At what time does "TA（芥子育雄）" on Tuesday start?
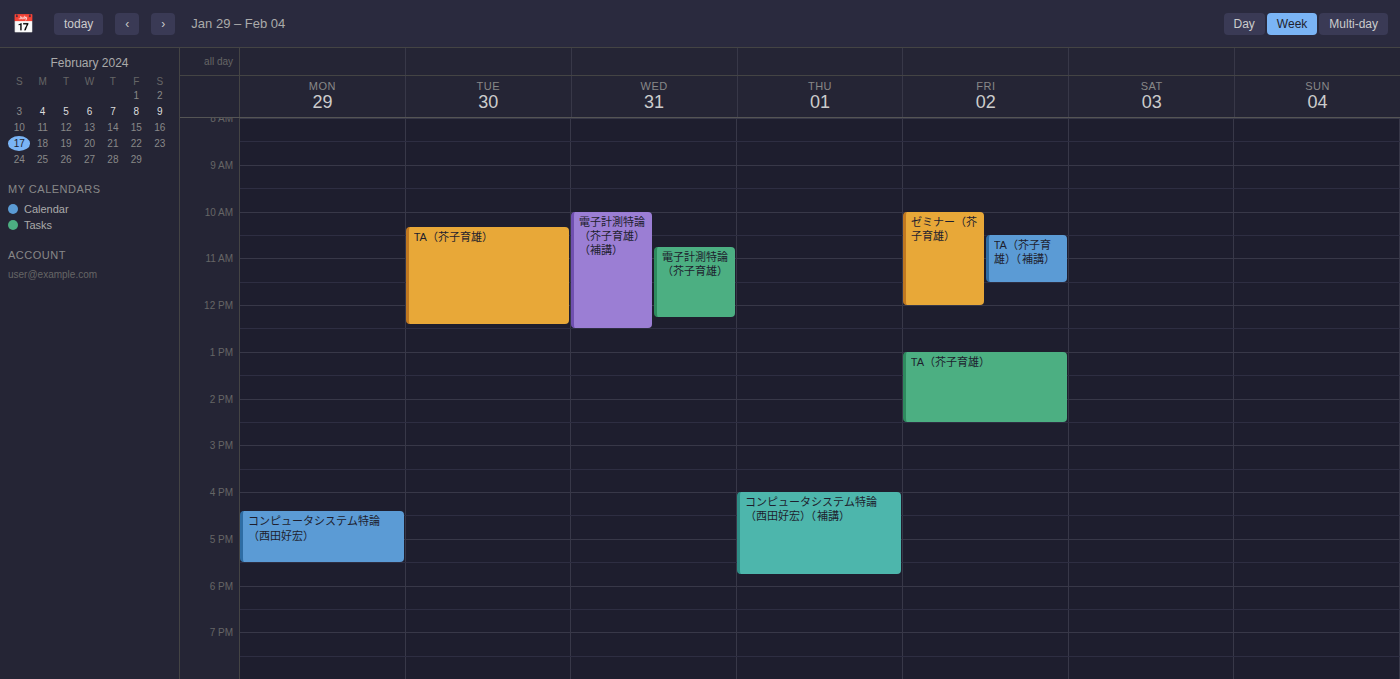
10:20 AM